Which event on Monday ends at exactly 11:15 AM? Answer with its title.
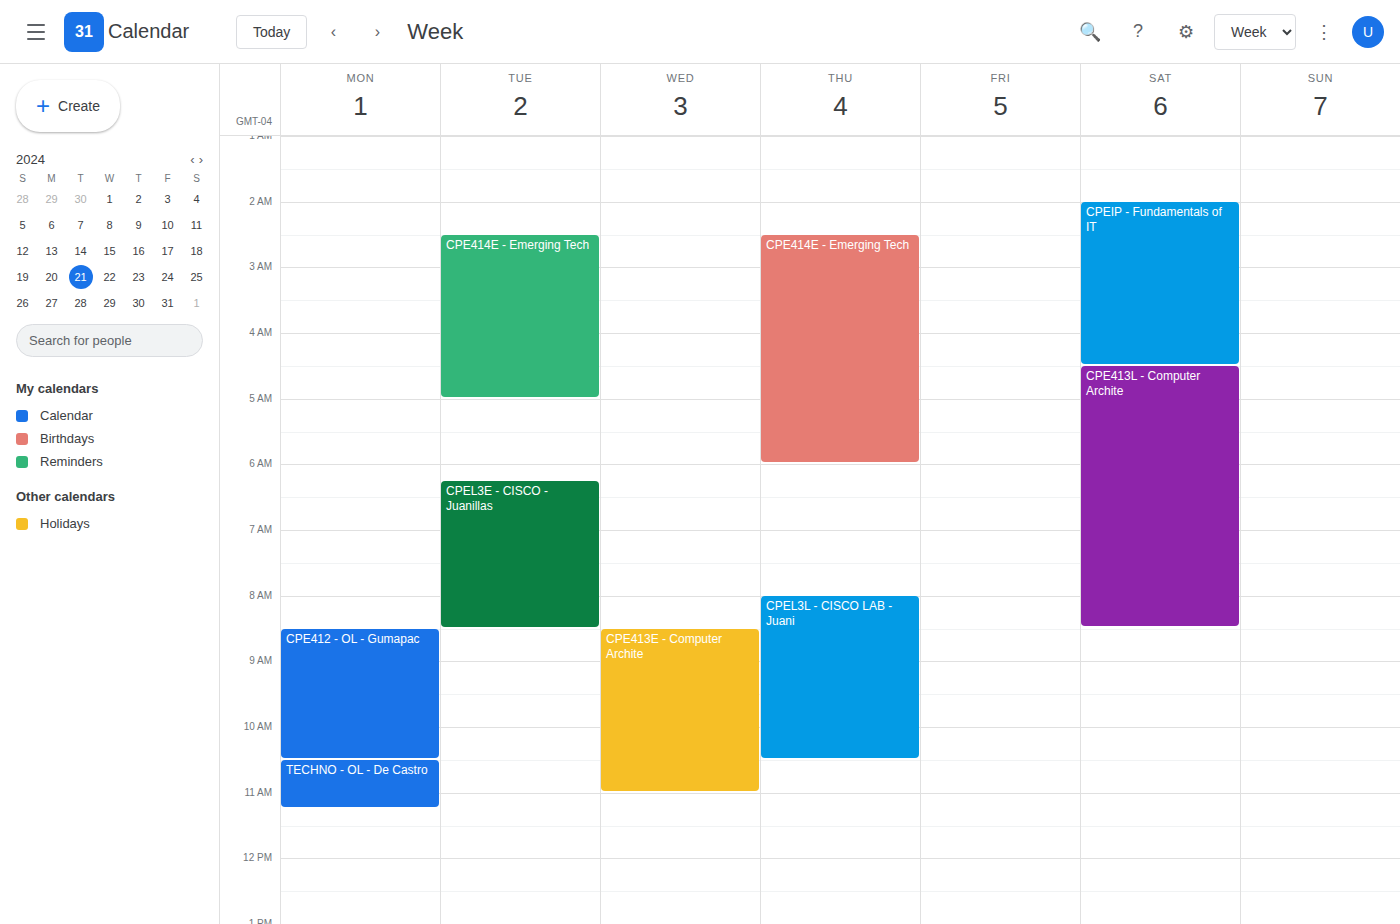
"TECHNO - OL - De Castro"